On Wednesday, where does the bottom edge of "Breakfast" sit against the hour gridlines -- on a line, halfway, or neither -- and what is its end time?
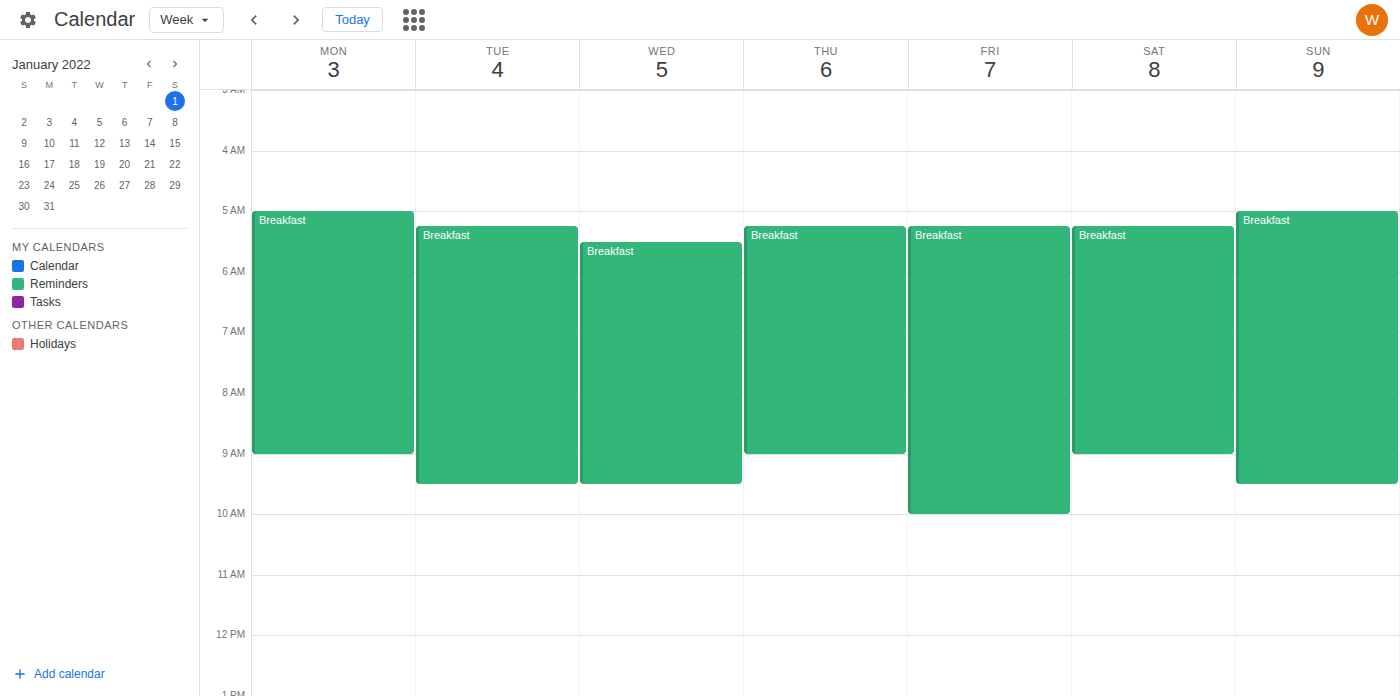
9:30 AM -- halfway between the 9 AM and 10 AM lines.